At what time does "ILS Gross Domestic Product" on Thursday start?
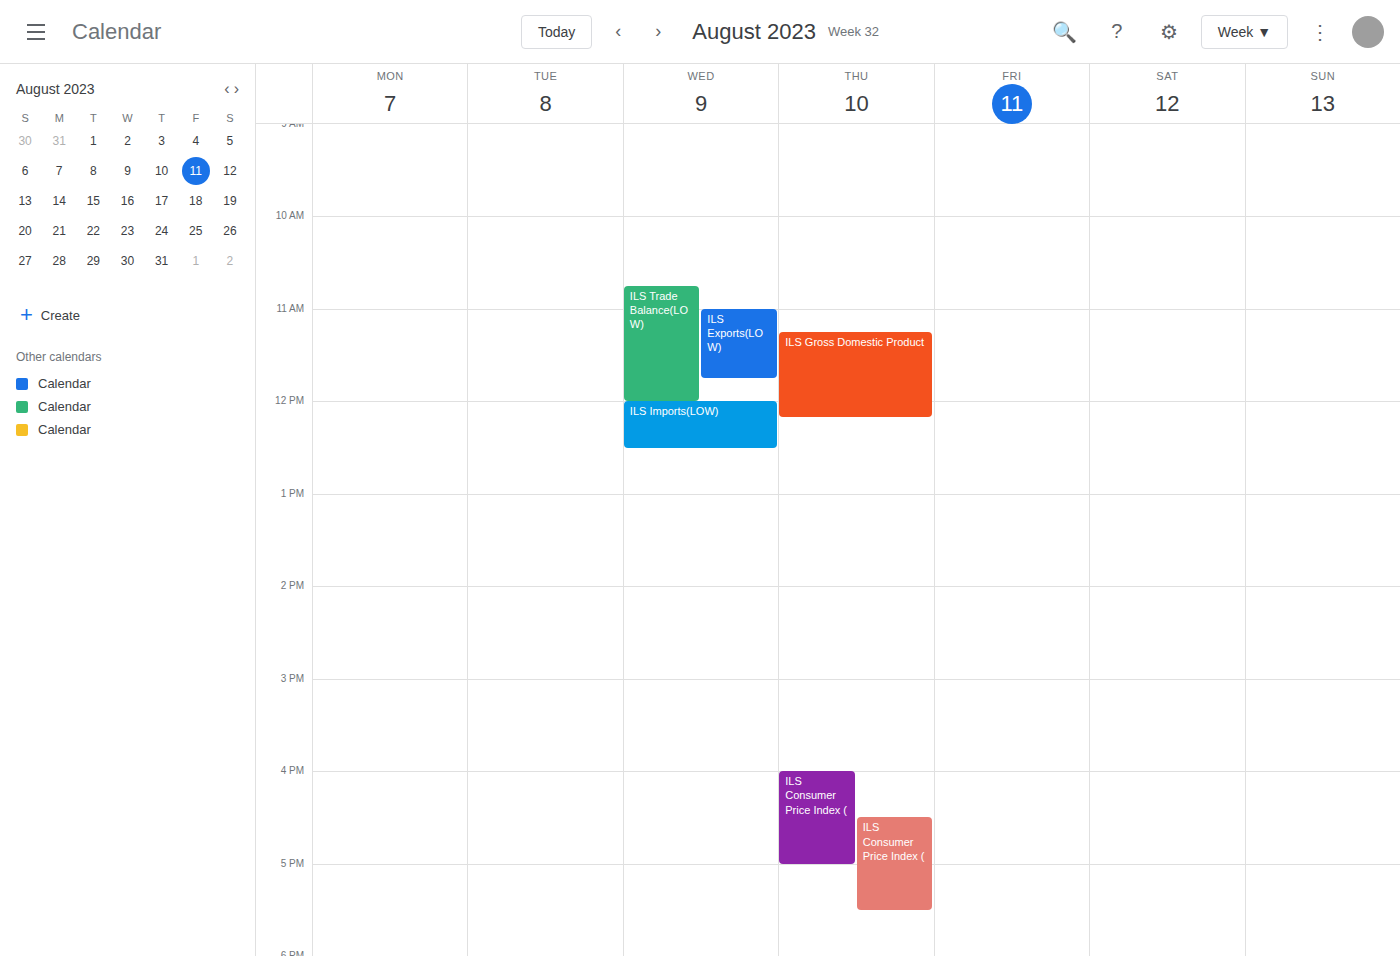
11:15 AM